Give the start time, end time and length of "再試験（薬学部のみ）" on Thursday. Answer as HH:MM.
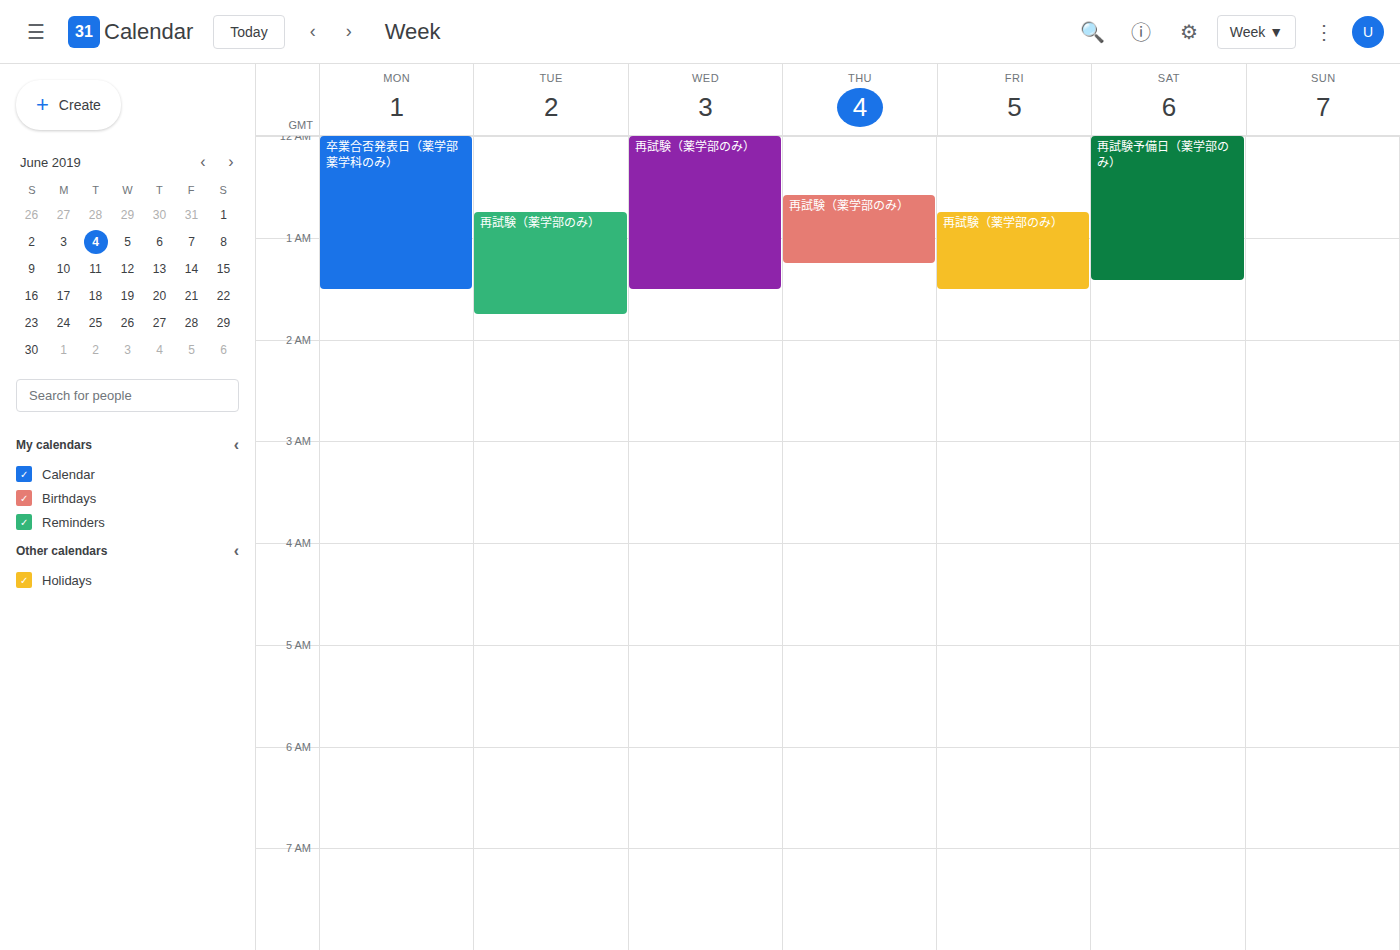
00:35 to 01:15, 40 minutes